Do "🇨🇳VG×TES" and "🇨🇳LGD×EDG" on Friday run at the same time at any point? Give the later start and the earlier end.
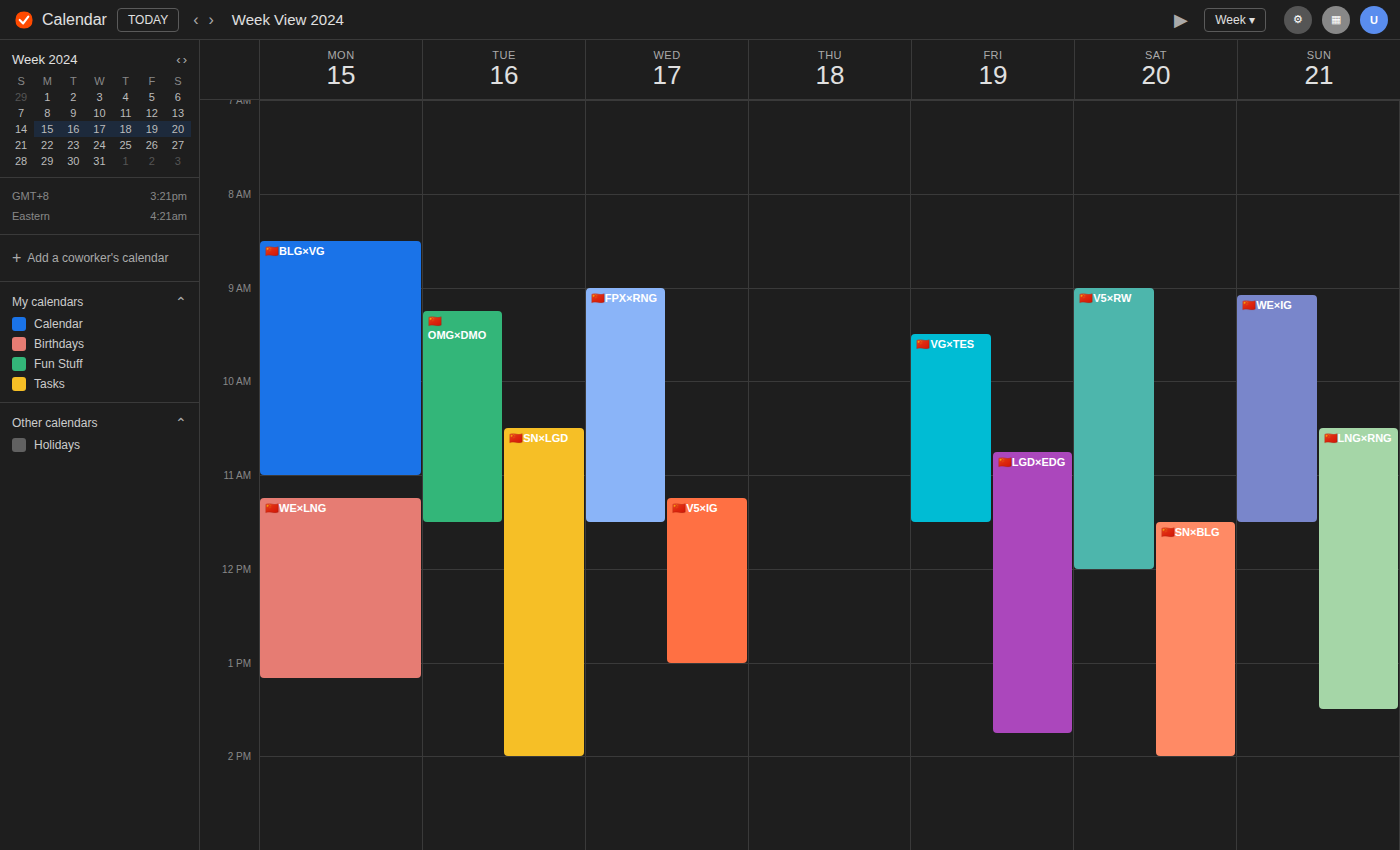
"🇨🇳LGD×EDG" starts at 10:45 AM, before "🇨🇳VG×TES" ends at 11:30 AM -- they overlap.